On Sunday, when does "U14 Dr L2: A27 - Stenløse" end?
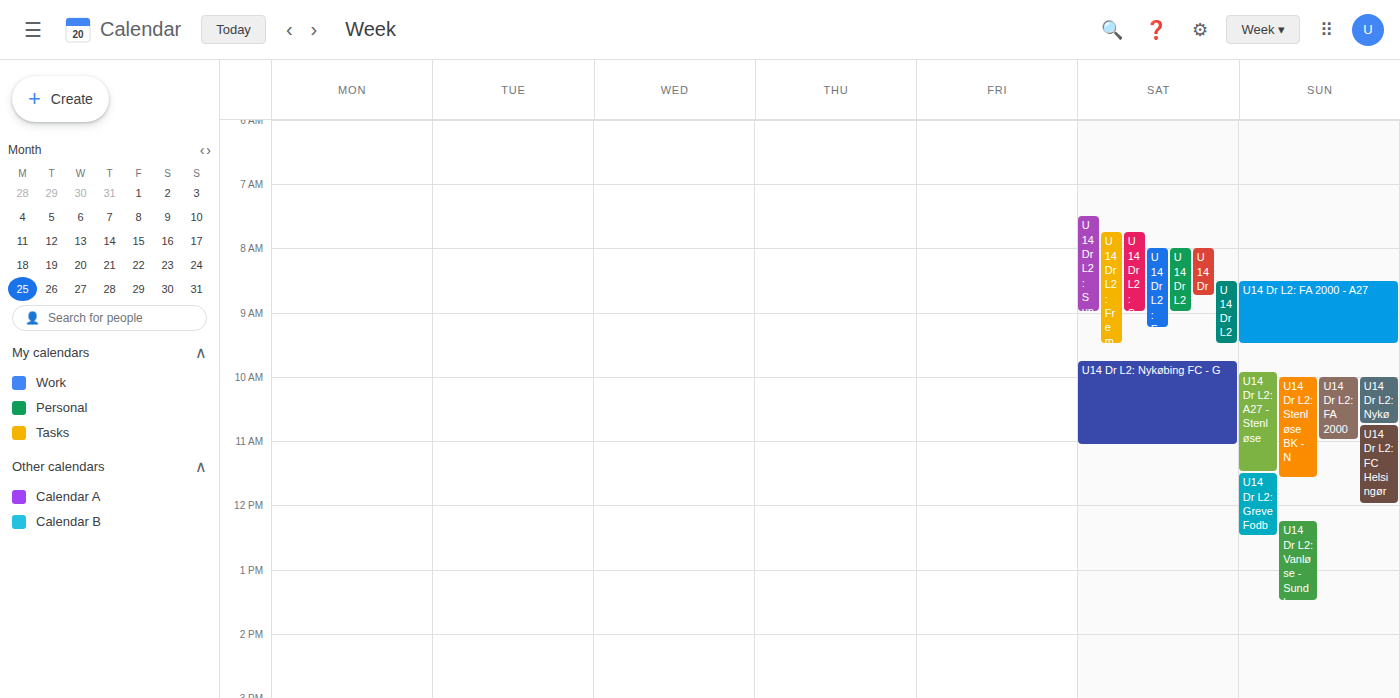
11:30 AM